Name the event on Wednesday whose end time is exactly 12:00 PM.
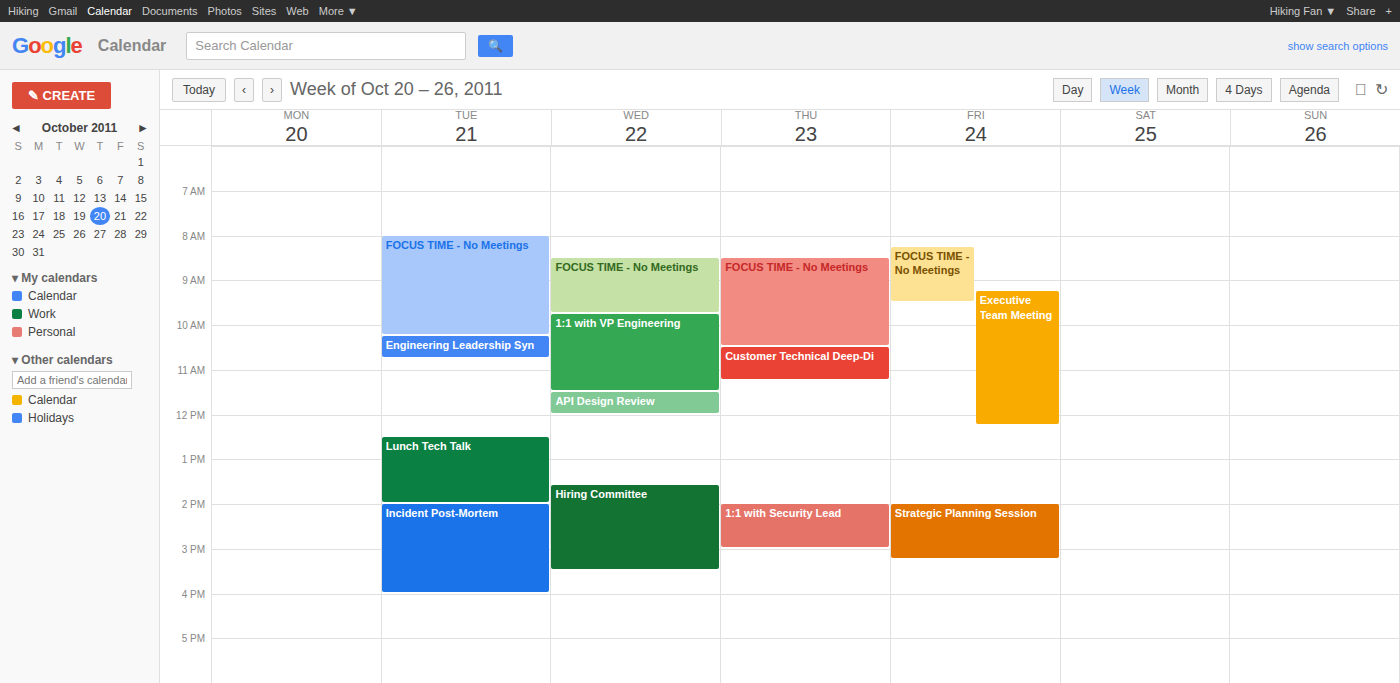
"API Design Review"